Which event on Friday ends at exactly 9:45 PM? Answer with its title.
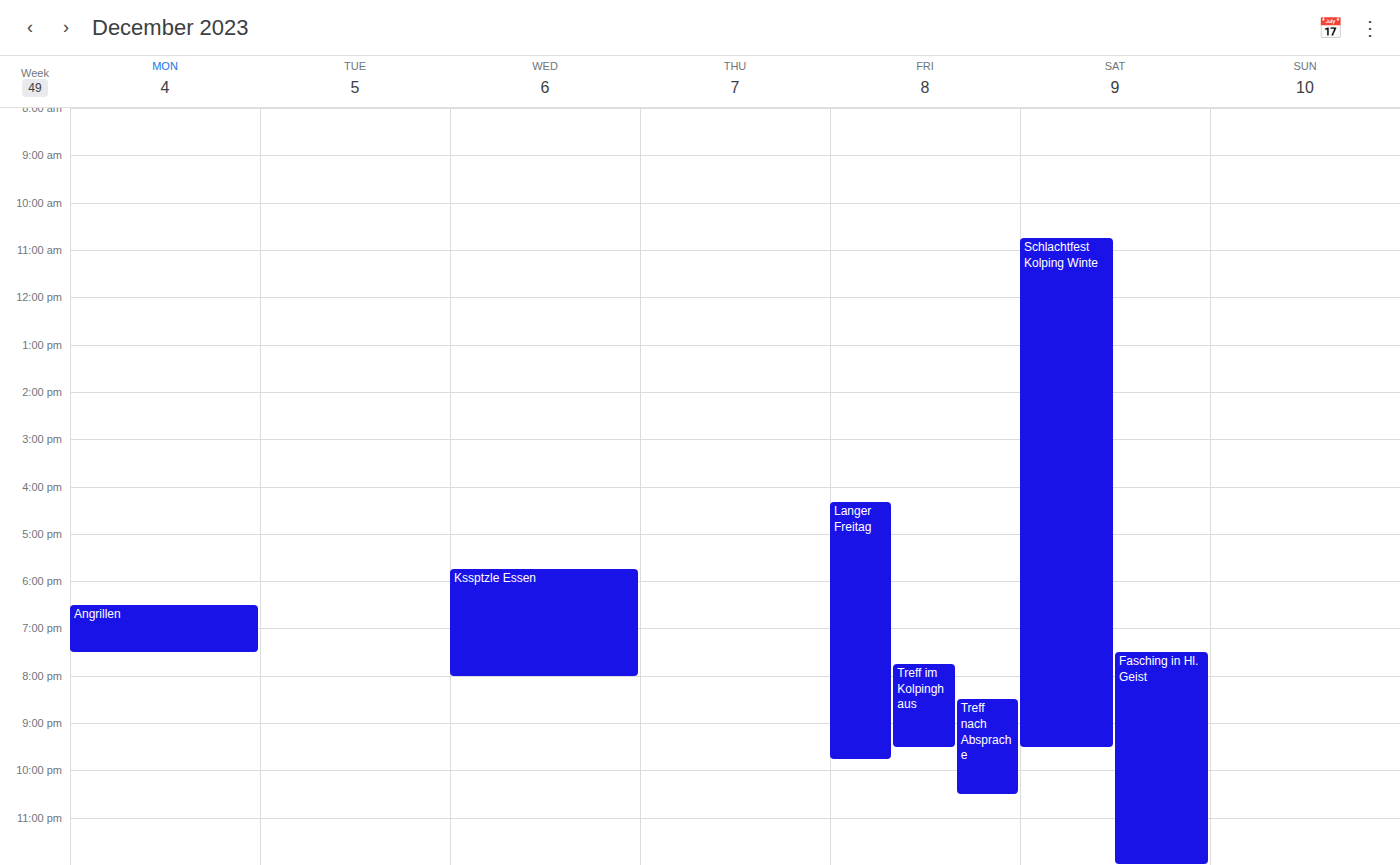
"Langer Freitag"